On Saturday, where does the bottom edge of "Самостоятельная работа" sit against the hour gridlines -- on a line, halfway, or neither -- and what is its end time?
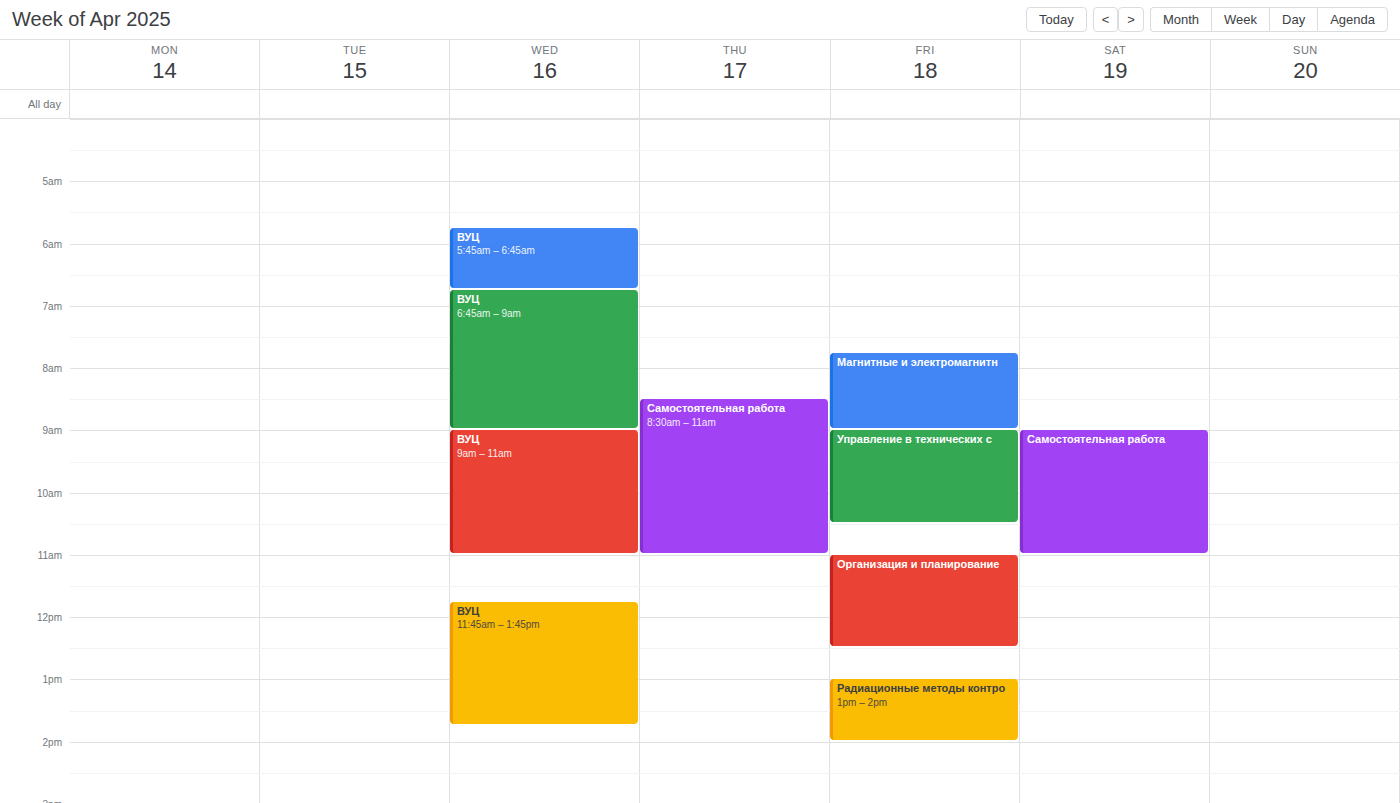
11:00 AM -- exactly on the 11 AM line.